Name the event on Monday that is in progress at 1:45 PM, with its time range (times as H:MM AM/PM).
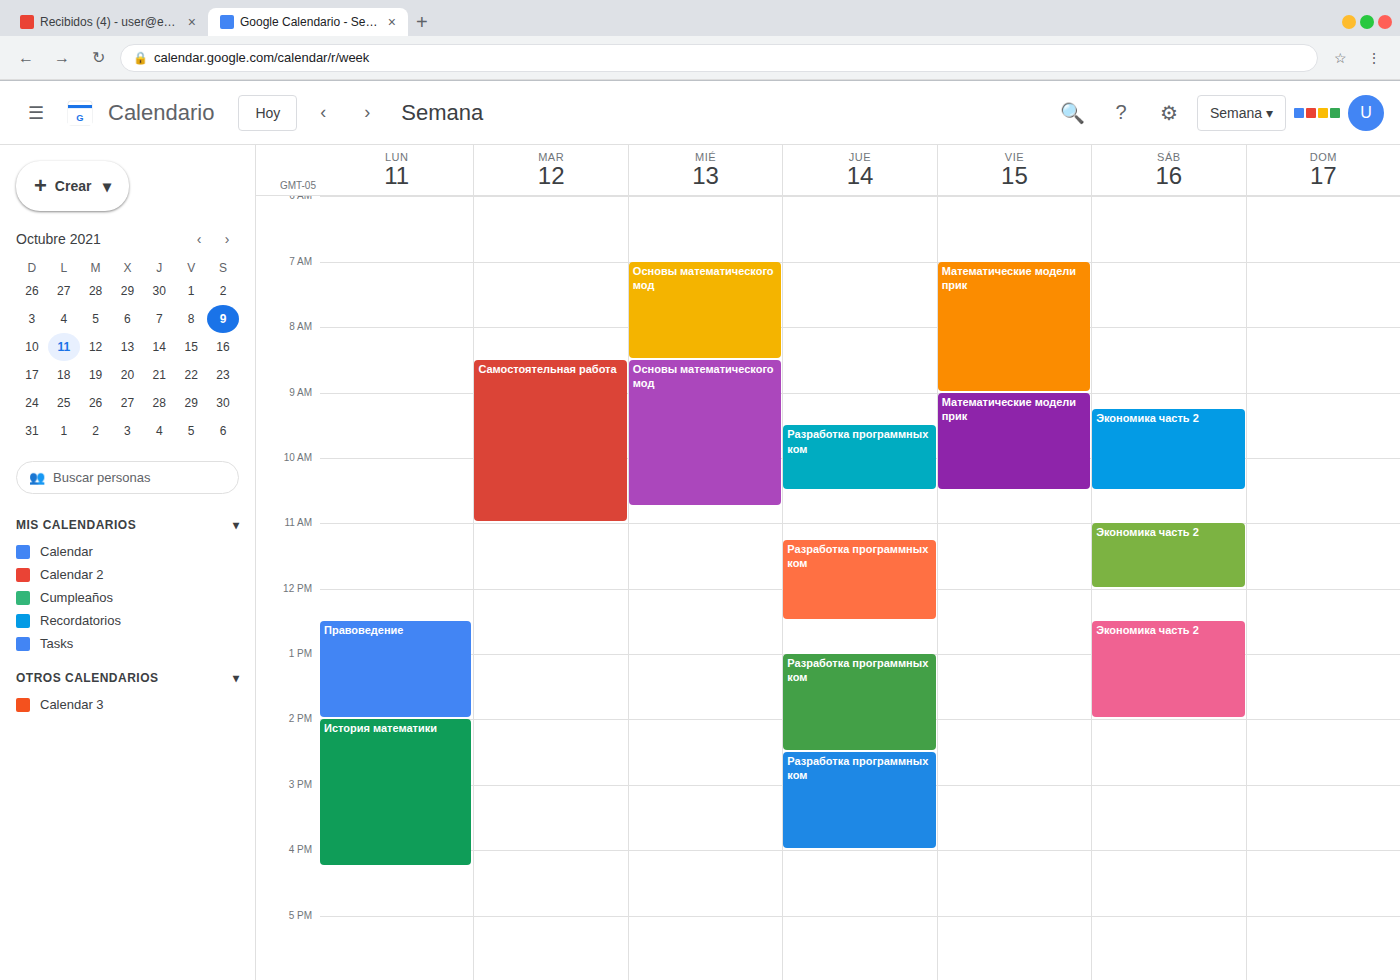
"Правоведение", 12:30 PM to 2:00 PM